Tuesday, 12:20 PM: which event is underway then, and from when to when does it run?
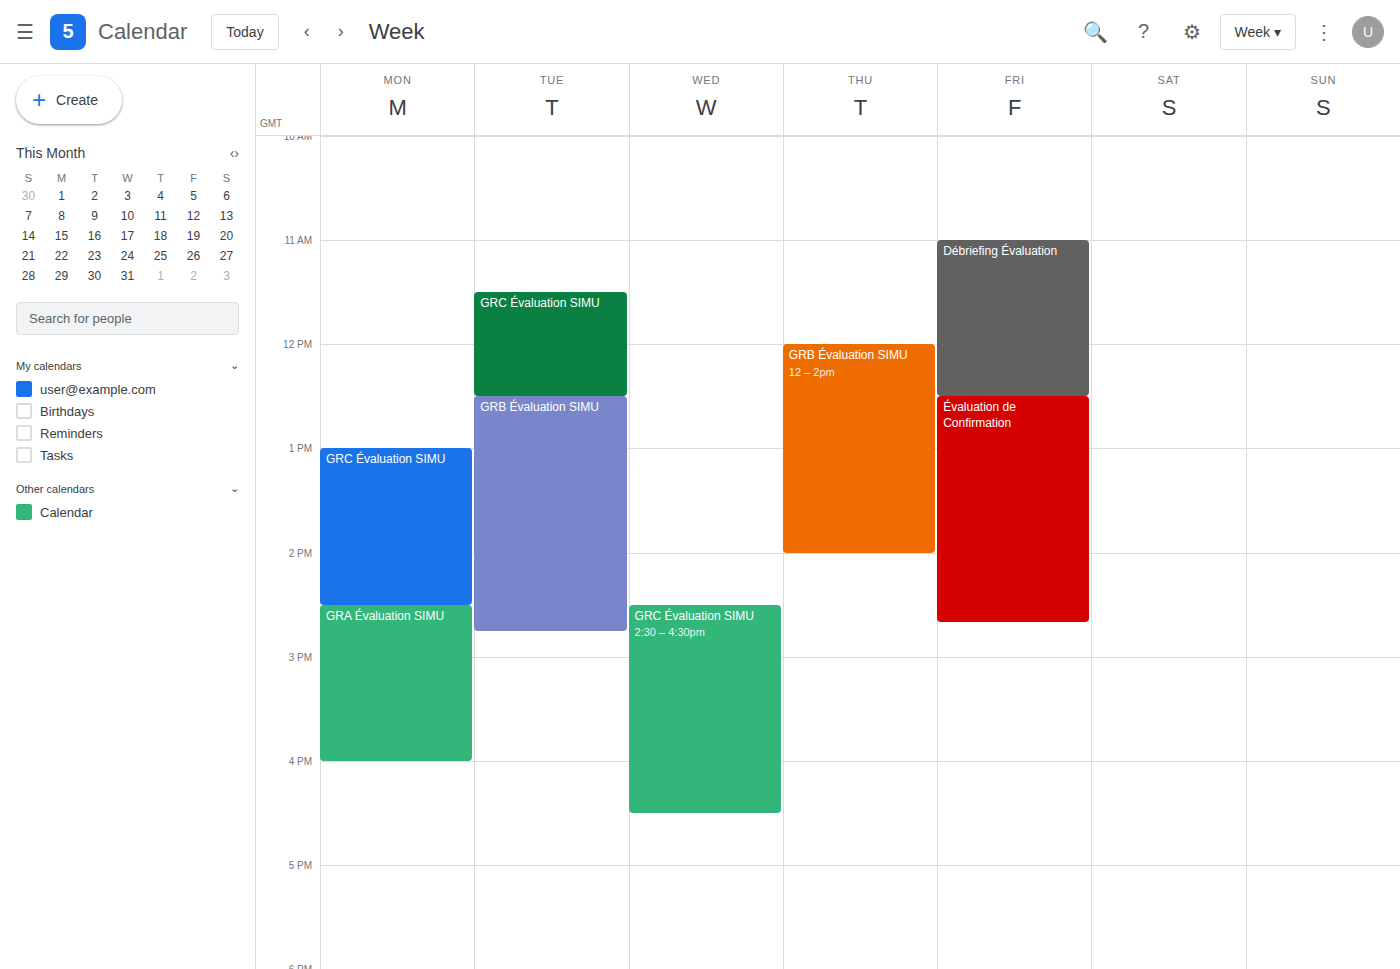
"GRC Évaluation SIMU", 11:30 AM to 12:30 PM